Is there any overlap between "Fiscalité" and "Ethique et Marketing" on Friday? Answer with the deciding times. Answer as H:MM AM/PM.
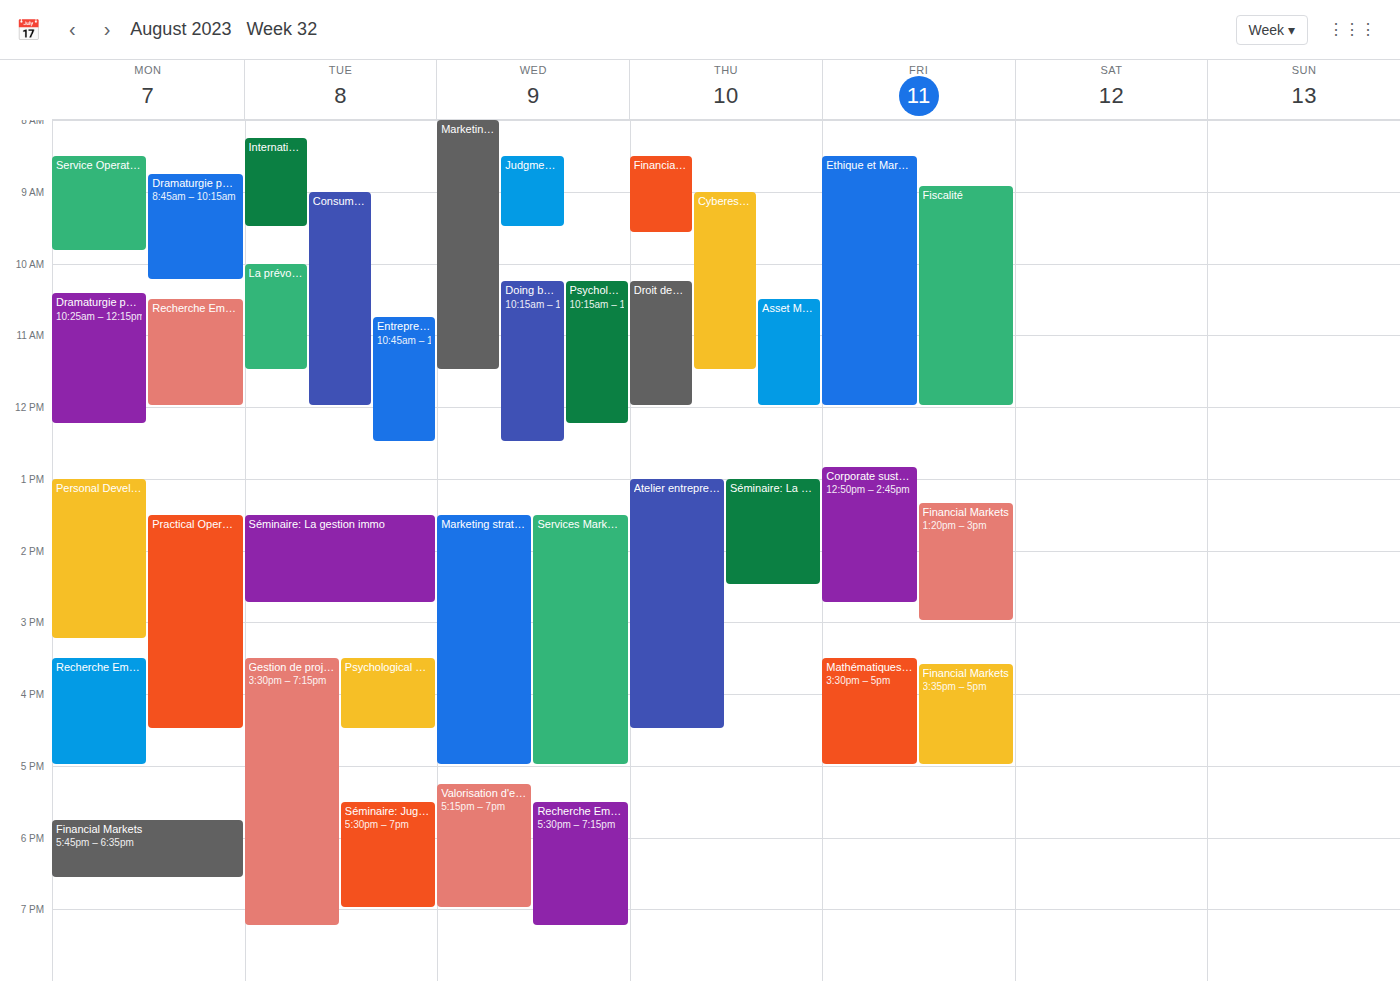
"Fiscalité" starts at 8:55 AM, before "Ethique et Marketing" ends at 12:00 PM -- they overlap.